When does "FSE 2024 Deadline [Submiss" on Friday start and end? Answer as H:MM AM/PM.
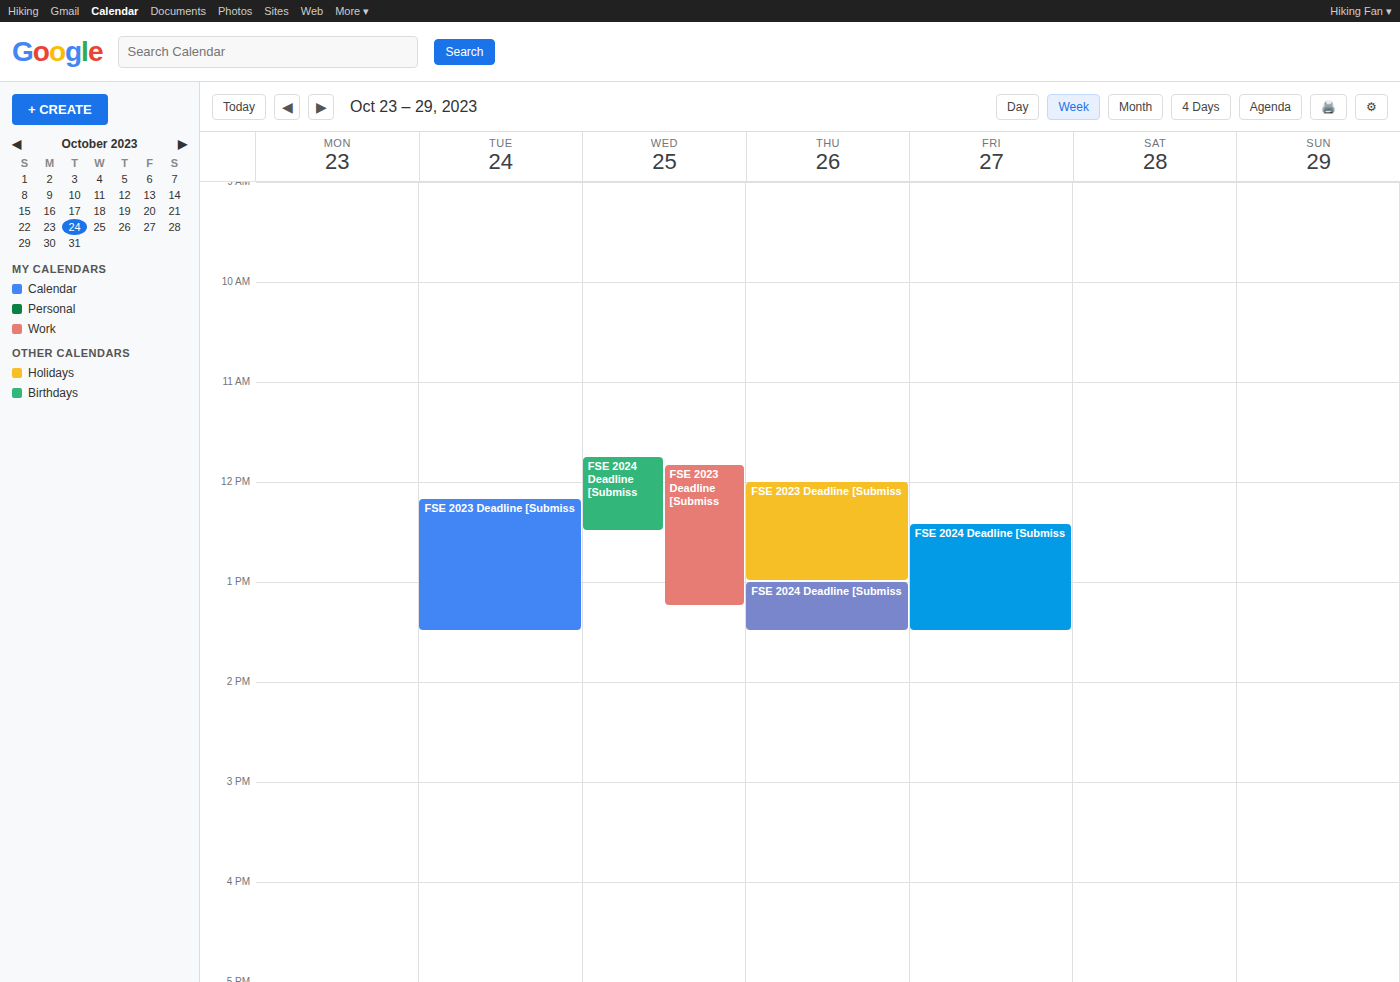
12:25 PM to 1:30 PM